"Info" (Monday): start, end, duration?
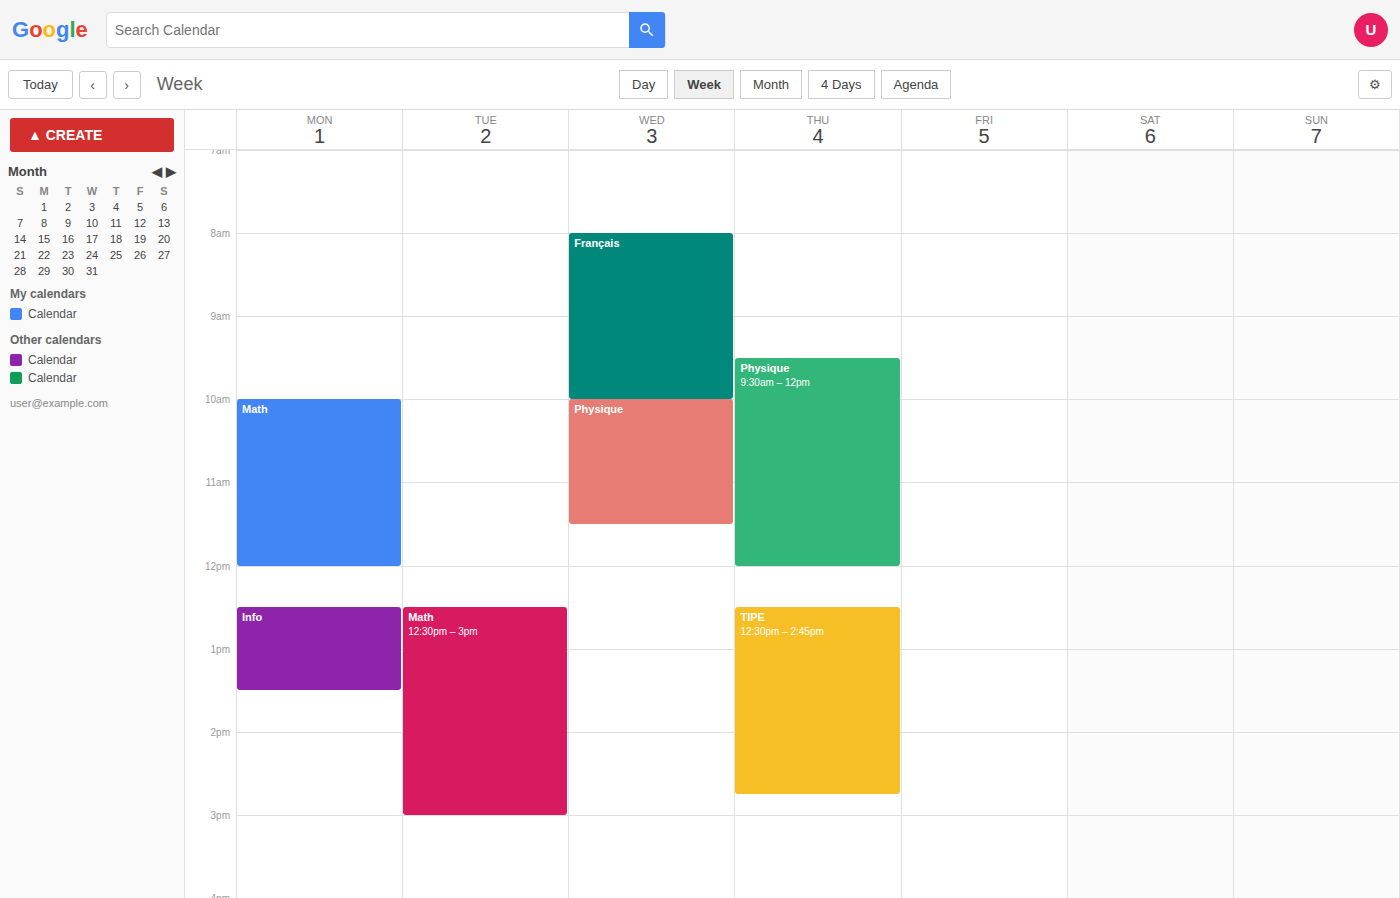
12:30 PM to 1:30 PM, 1 hour